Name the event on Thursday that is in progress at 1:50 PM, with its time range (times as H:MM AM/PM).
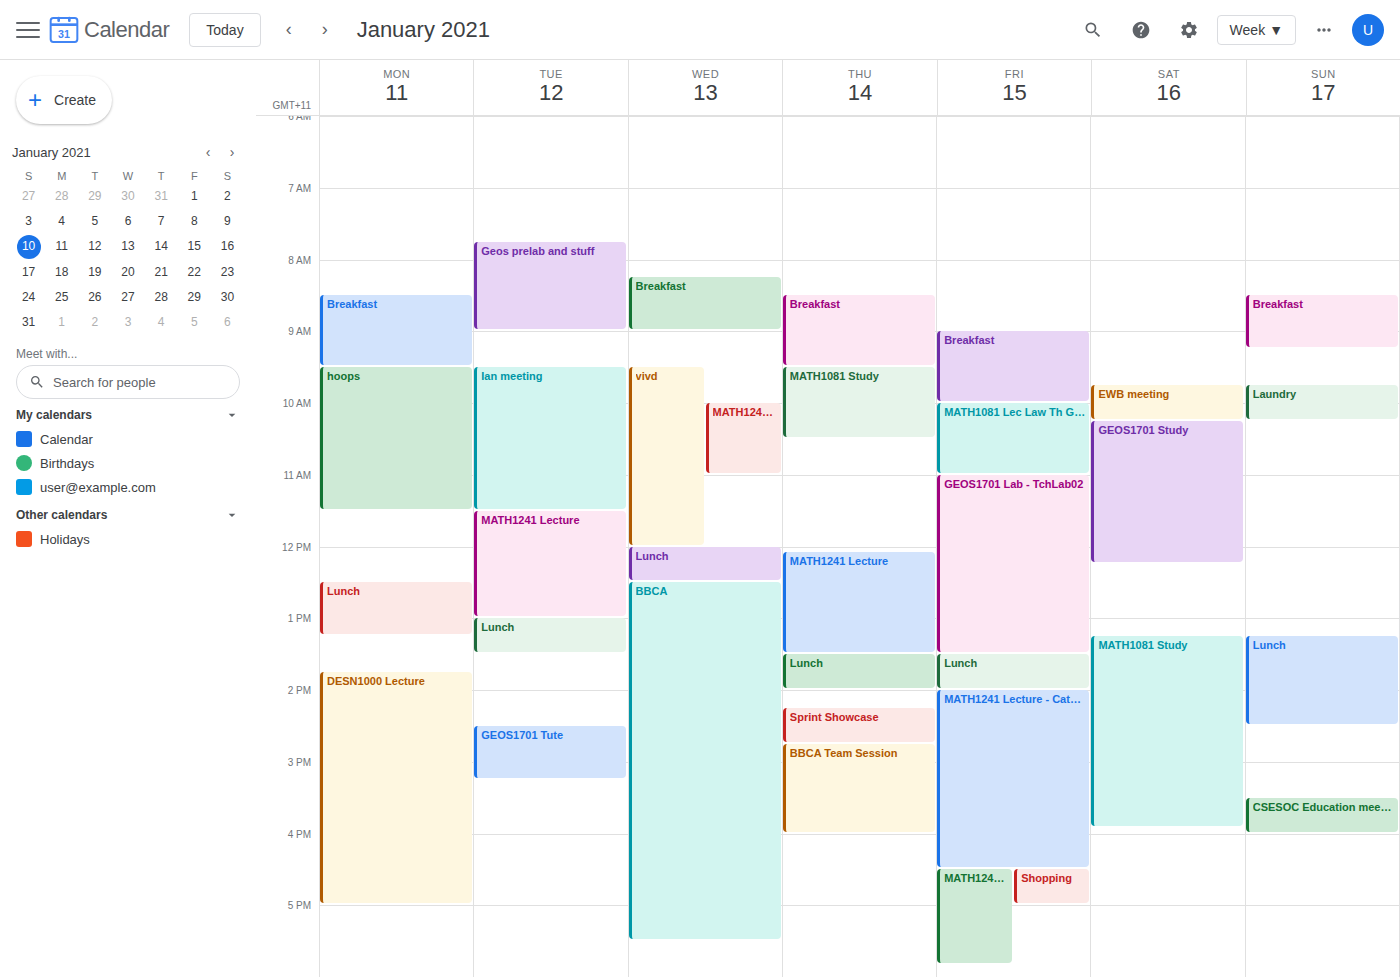
"Lunch", 1:30 PM to 2:00 PM